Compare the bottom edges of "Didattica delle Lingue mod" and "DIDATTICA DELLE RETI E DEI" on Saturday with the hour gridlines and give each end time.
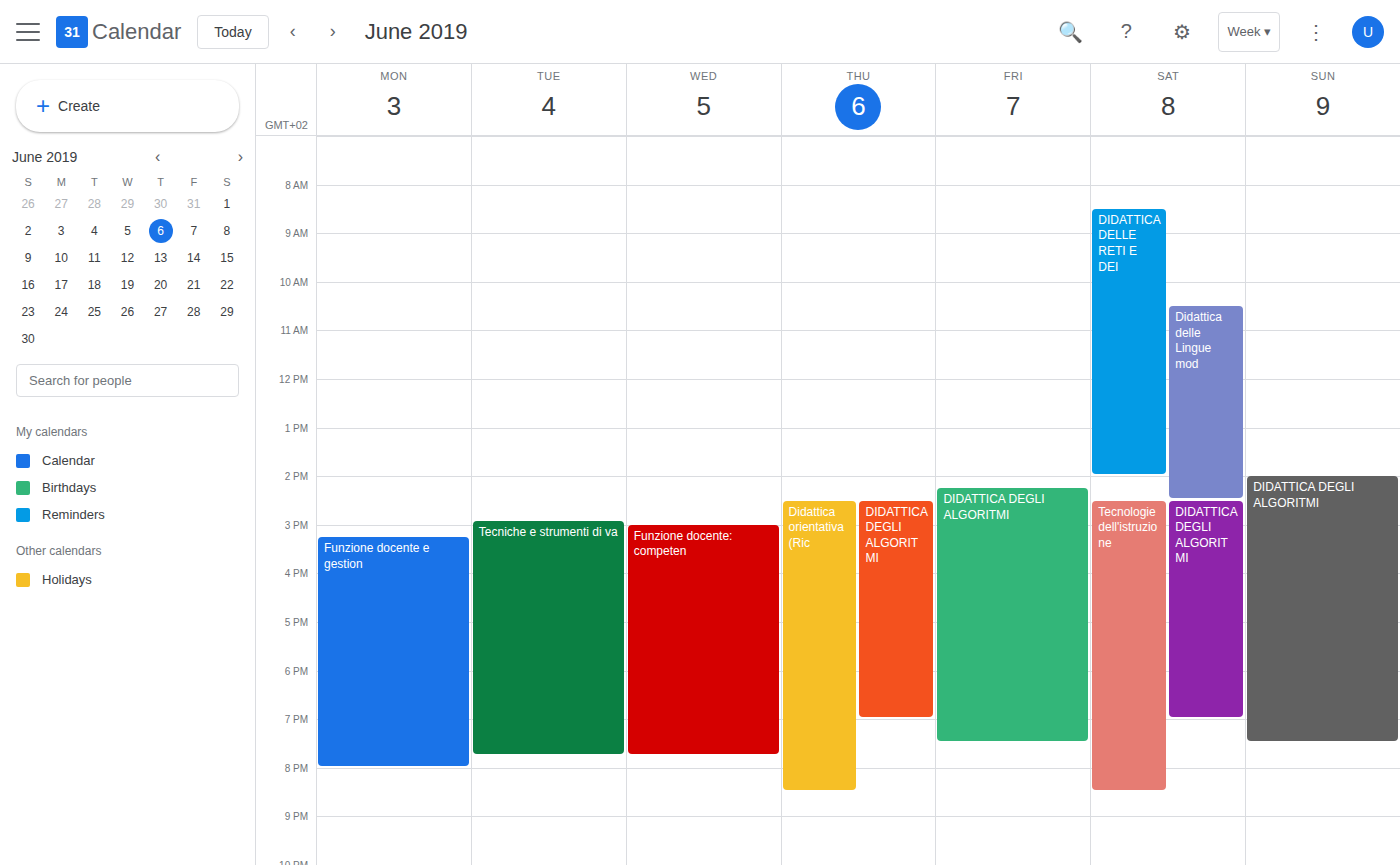
"Didattica delle Lingue mod": 2:30 PM, halfway between the 2 PM and 3 PM lines. "DIDATTICA DELLE RETI E DEI": 2:00 PM, exactly on the 2 PM line.